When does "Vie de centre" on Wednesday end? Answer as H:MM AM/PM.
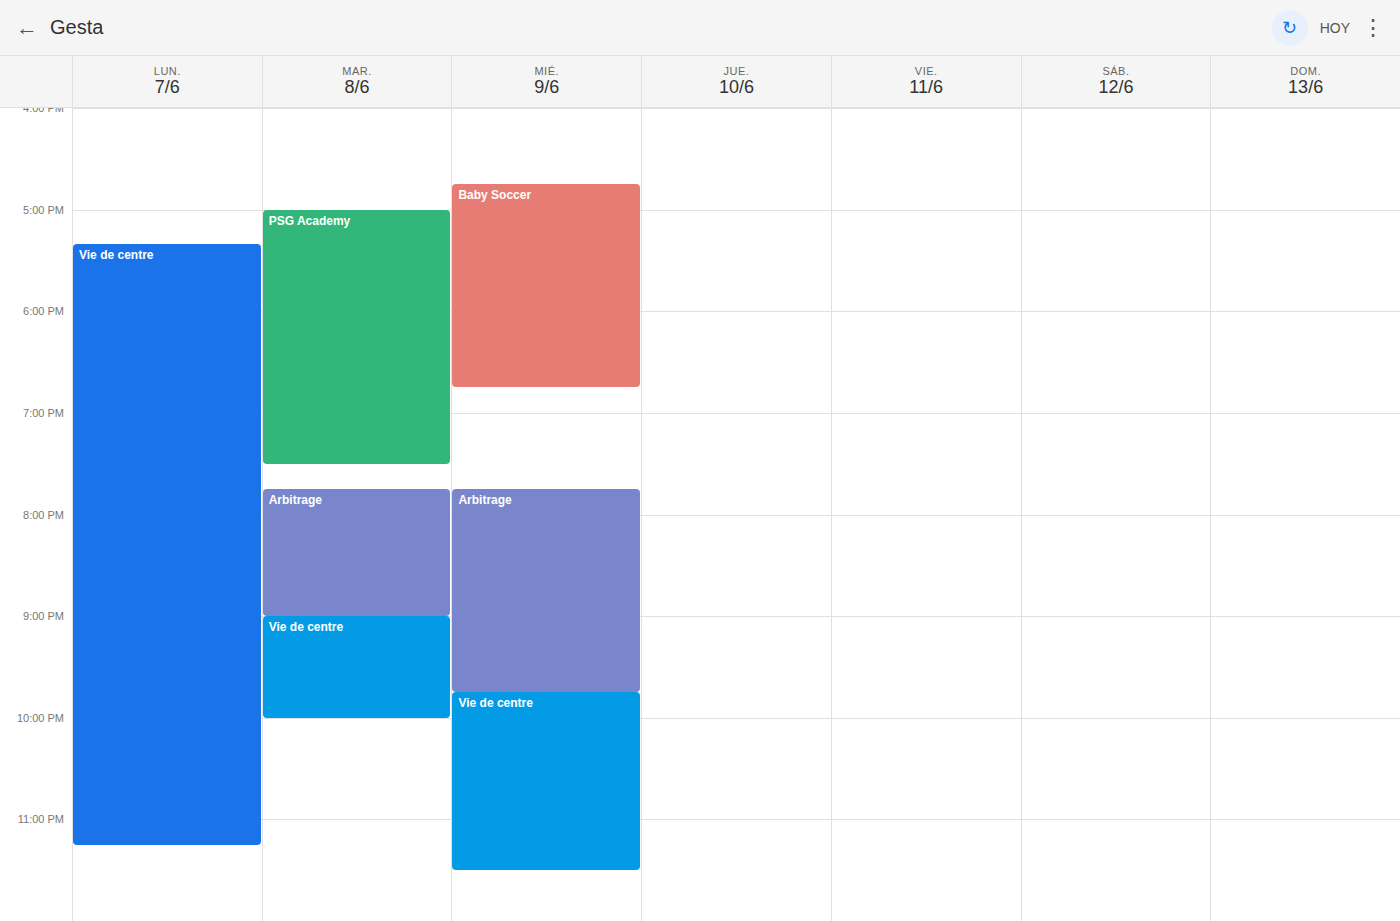
11:30 PM